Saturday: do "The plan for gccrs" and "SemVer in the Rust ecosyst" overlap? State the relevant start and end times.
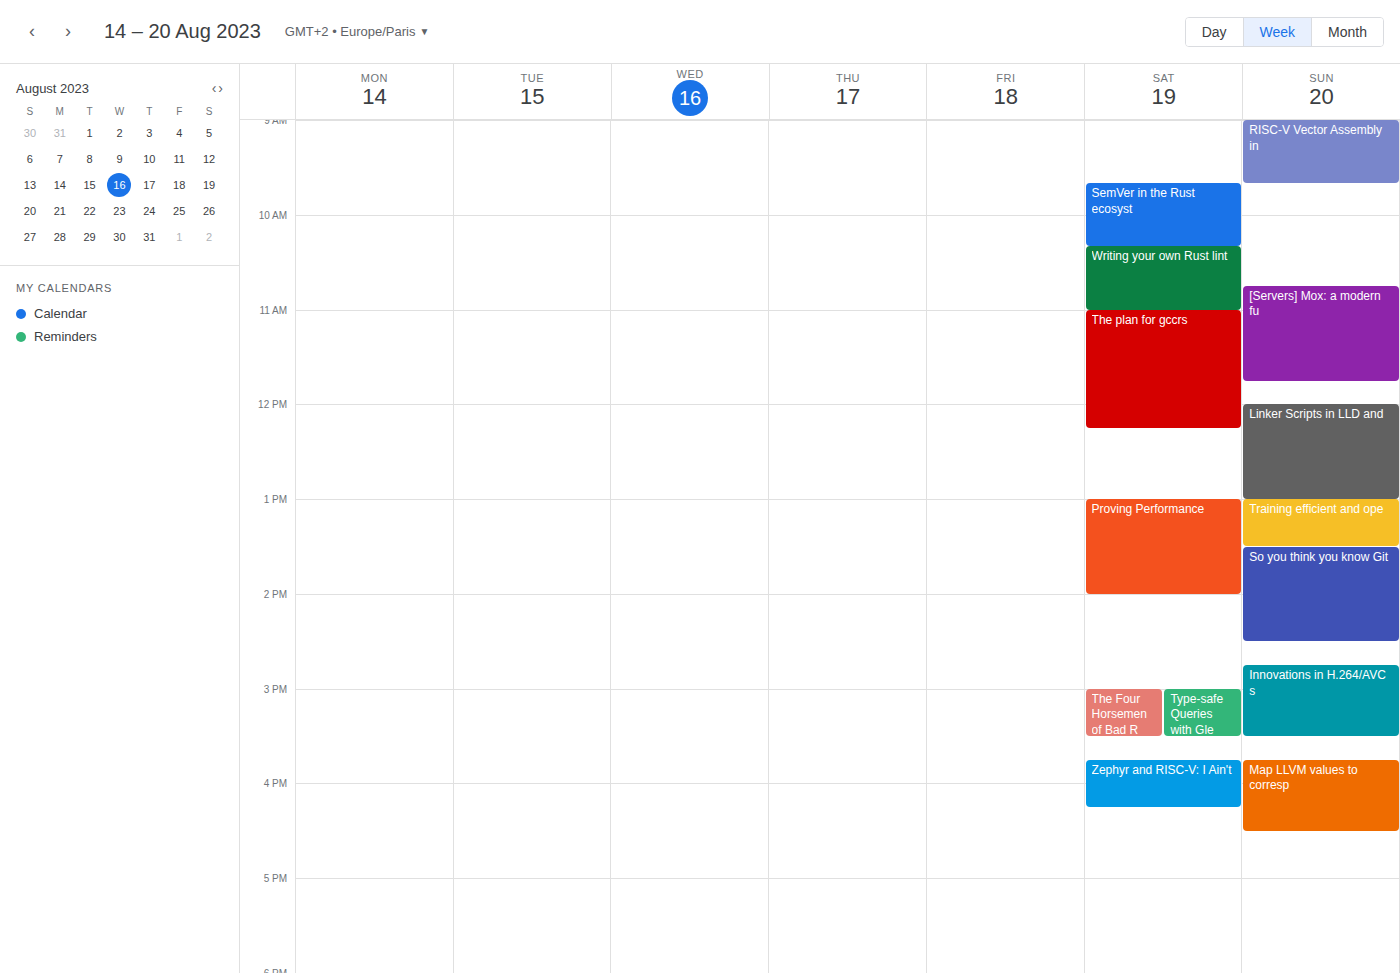
"SemVer in the Rust ecosyst" ends at 10:20 AM and "The plan for gccrs" starts at 11:00 AM -- no overlap.